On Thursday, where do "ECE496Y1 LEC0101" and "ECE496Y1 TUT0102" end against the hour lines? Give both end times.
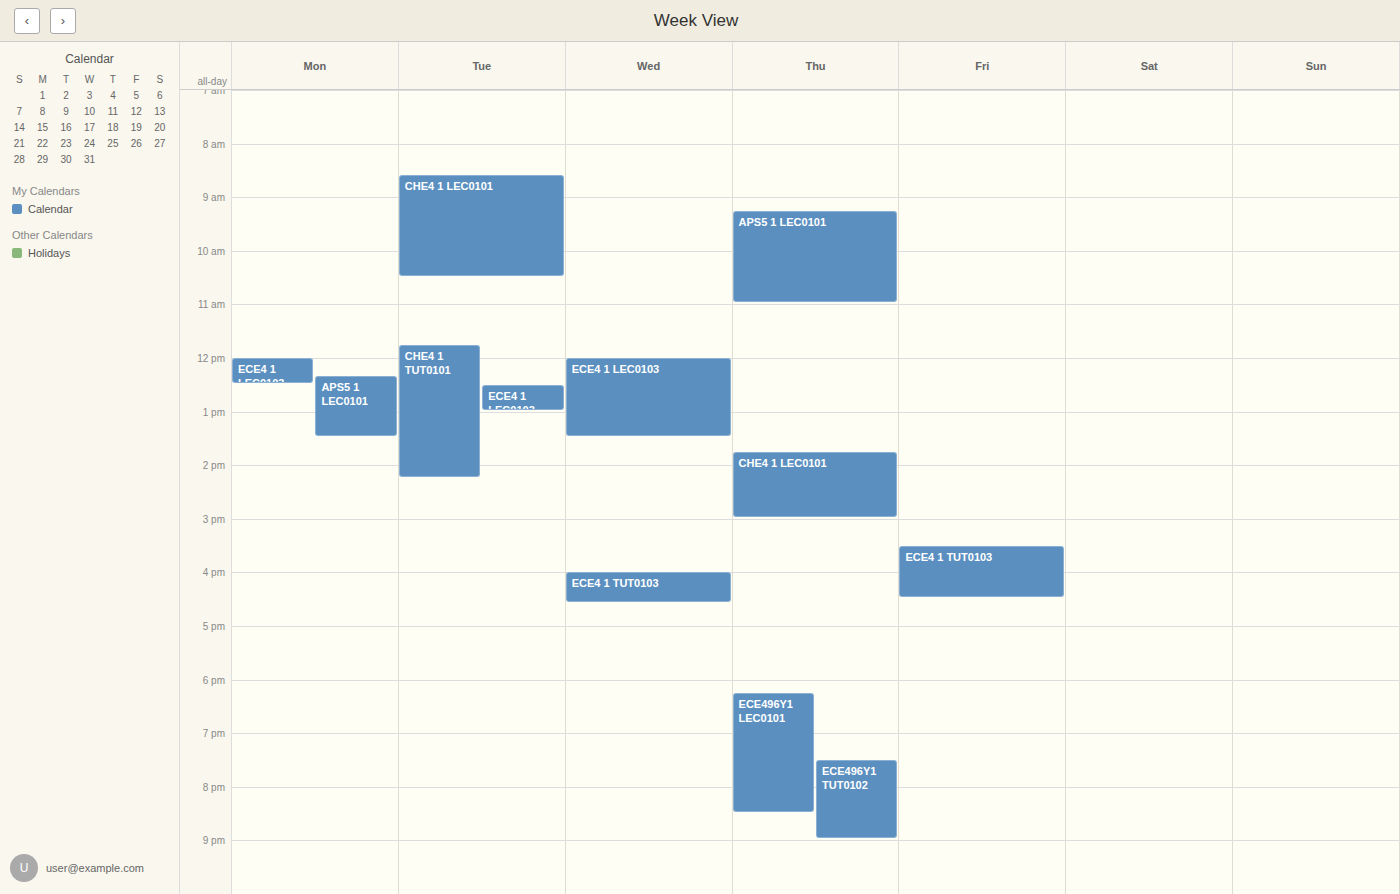
"ECE496Y1 LEC0101": 8:30 PM, halfway between the 8 PM and 9 PM lines. "ECE496Y1 TUT0102": 9:00 PM, exactly on the 9 PM line.